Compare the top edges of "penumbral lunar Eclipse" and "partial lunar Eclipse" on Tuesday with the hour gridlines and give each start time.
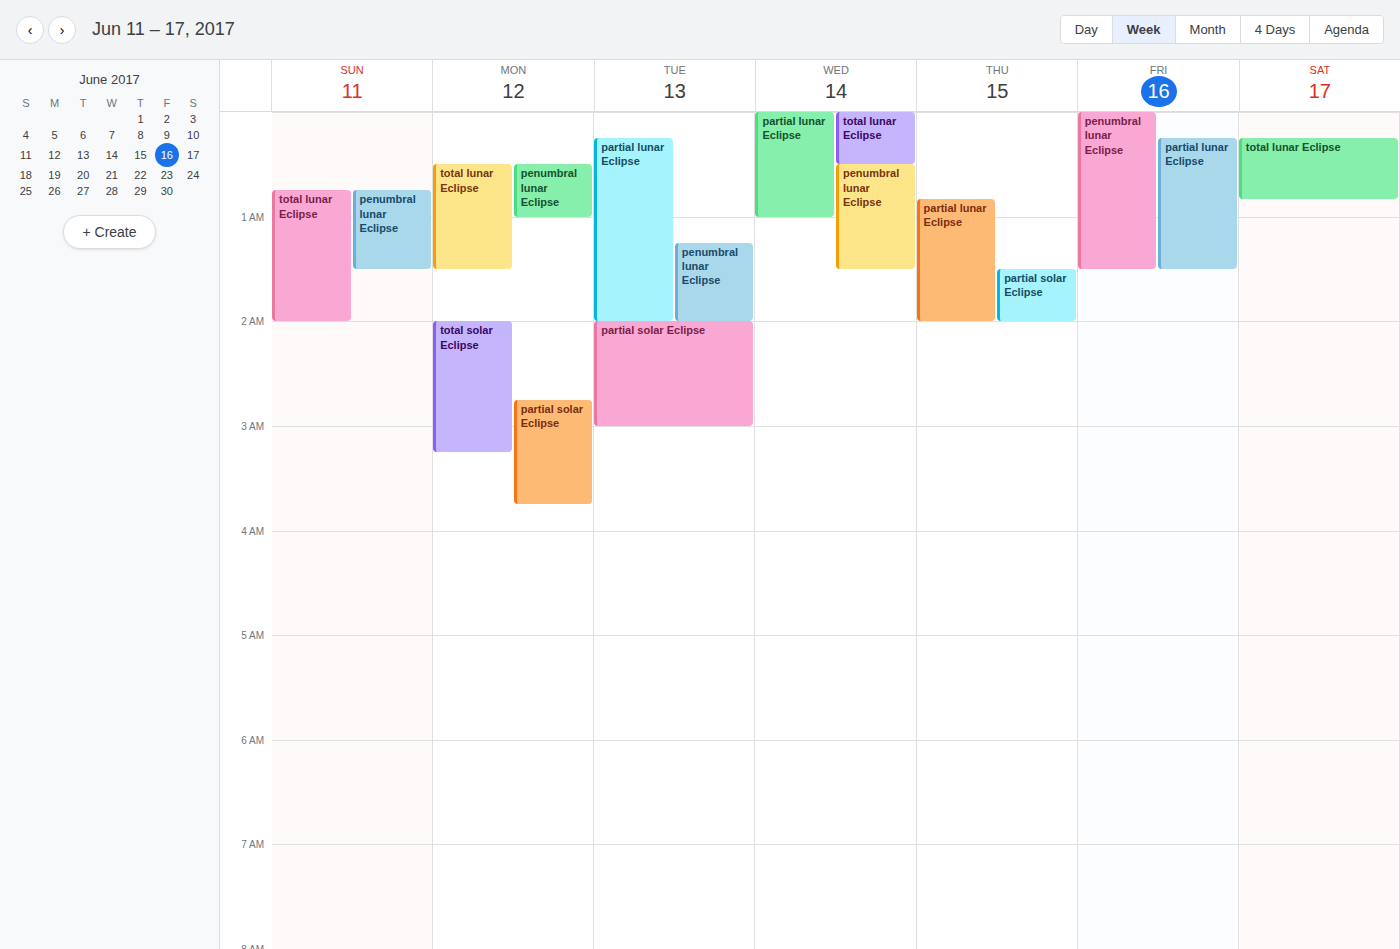
"penumbral lunar Eclipse": 1:15 AM, neither: a quarter of the way from the 1 AM line to the 2 AM line. "partial lunar Eclipse": 12:15 AM, neither: a quarter of the way from the 12 AM line to the 1 AM line.